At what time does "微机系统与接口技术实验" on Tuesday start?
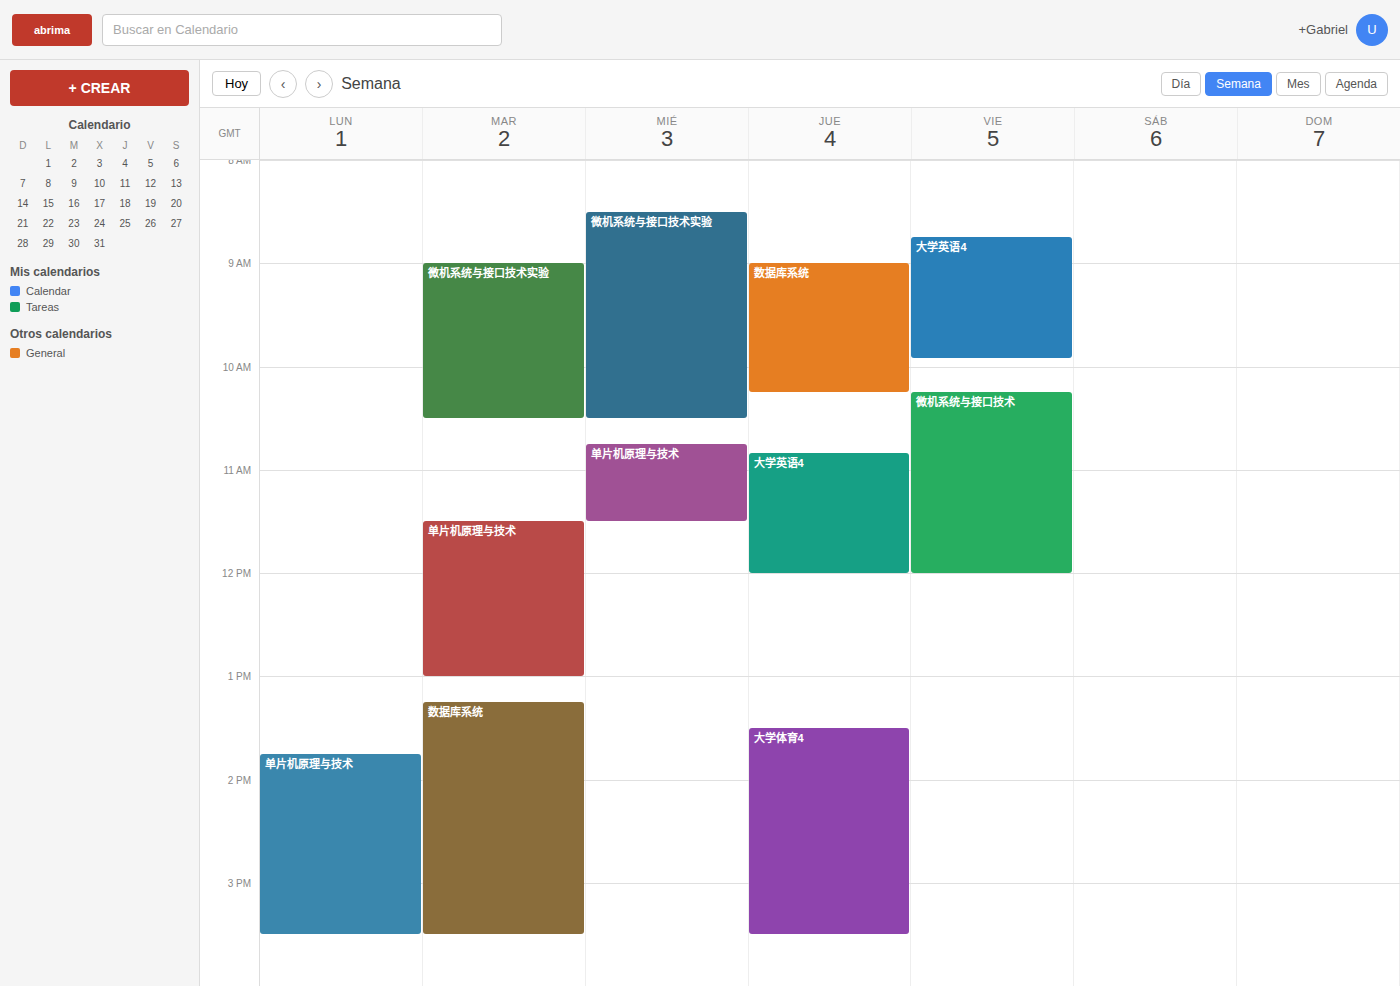
9:00 AM